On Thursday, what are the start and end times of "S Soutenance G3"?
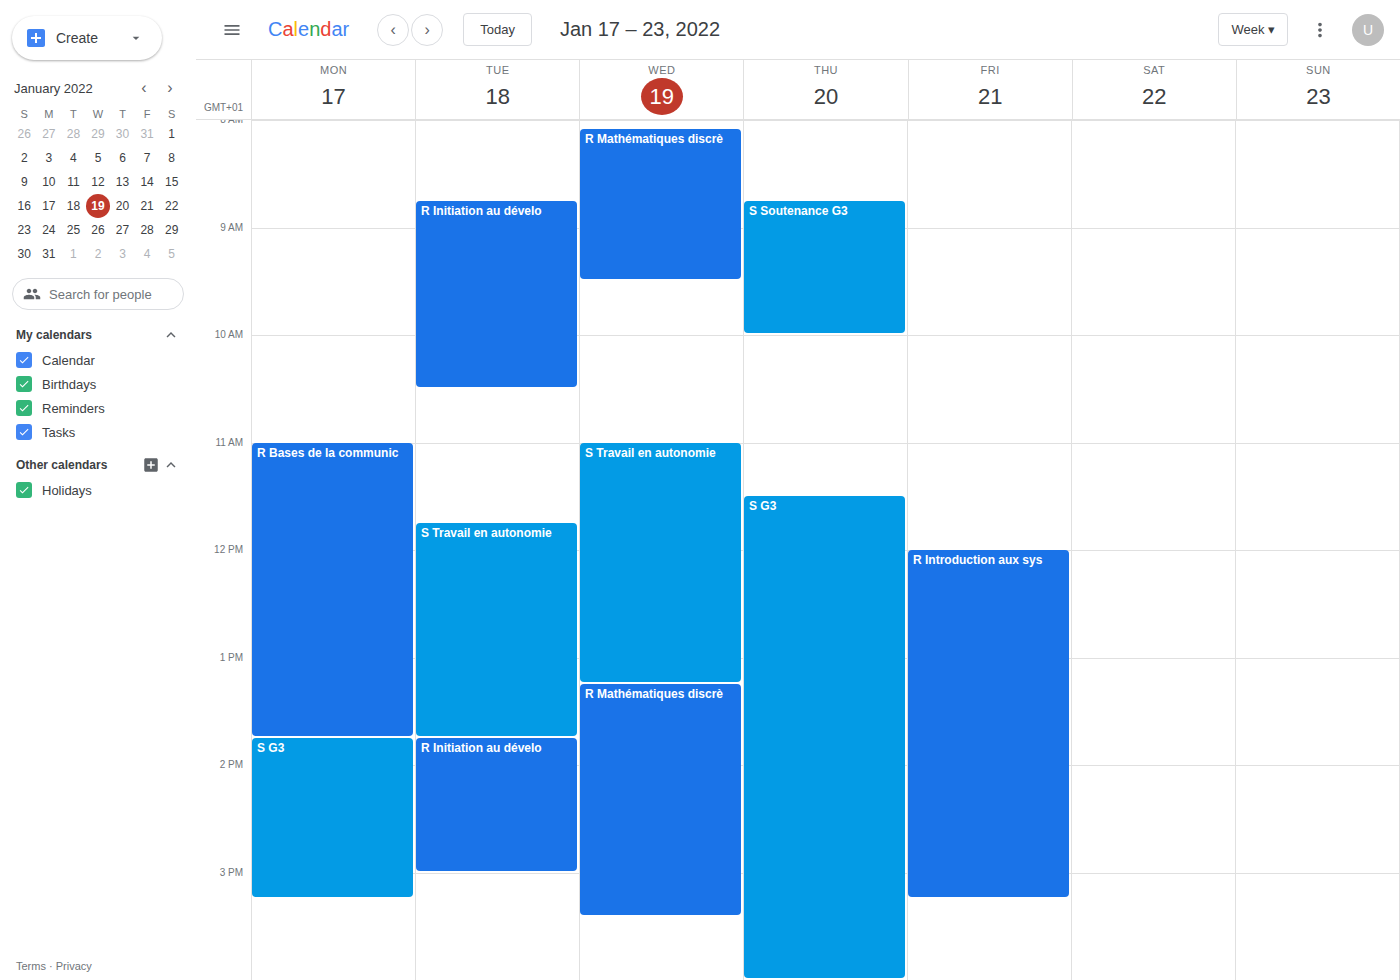
08:45 to 10:00